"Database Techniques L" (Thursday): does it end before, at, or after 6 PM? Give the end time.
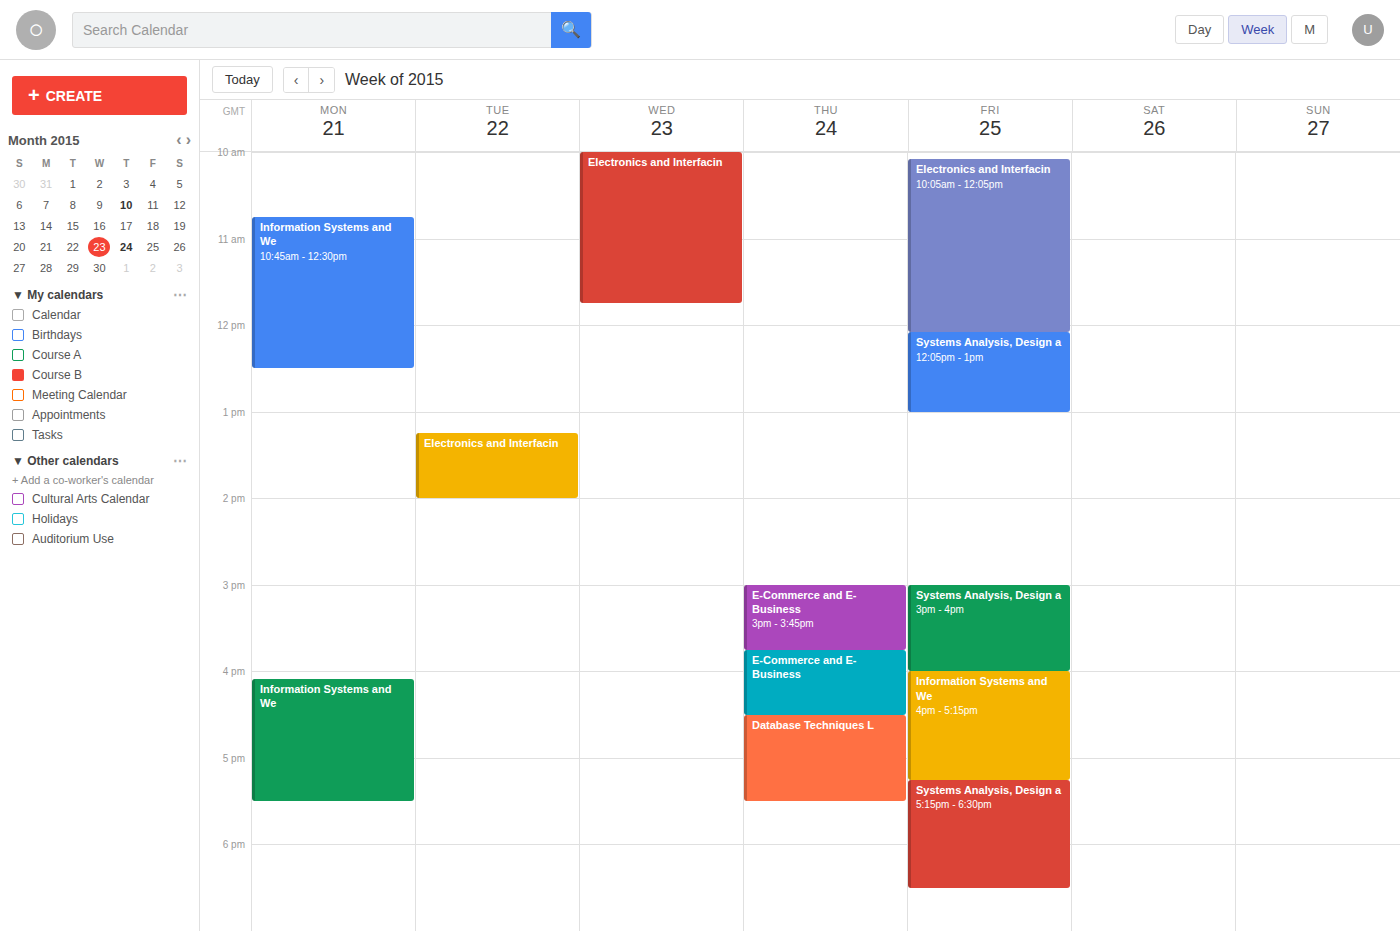
5:30 PM -- before 6 PM, 30 minutes above the 6 PM line.